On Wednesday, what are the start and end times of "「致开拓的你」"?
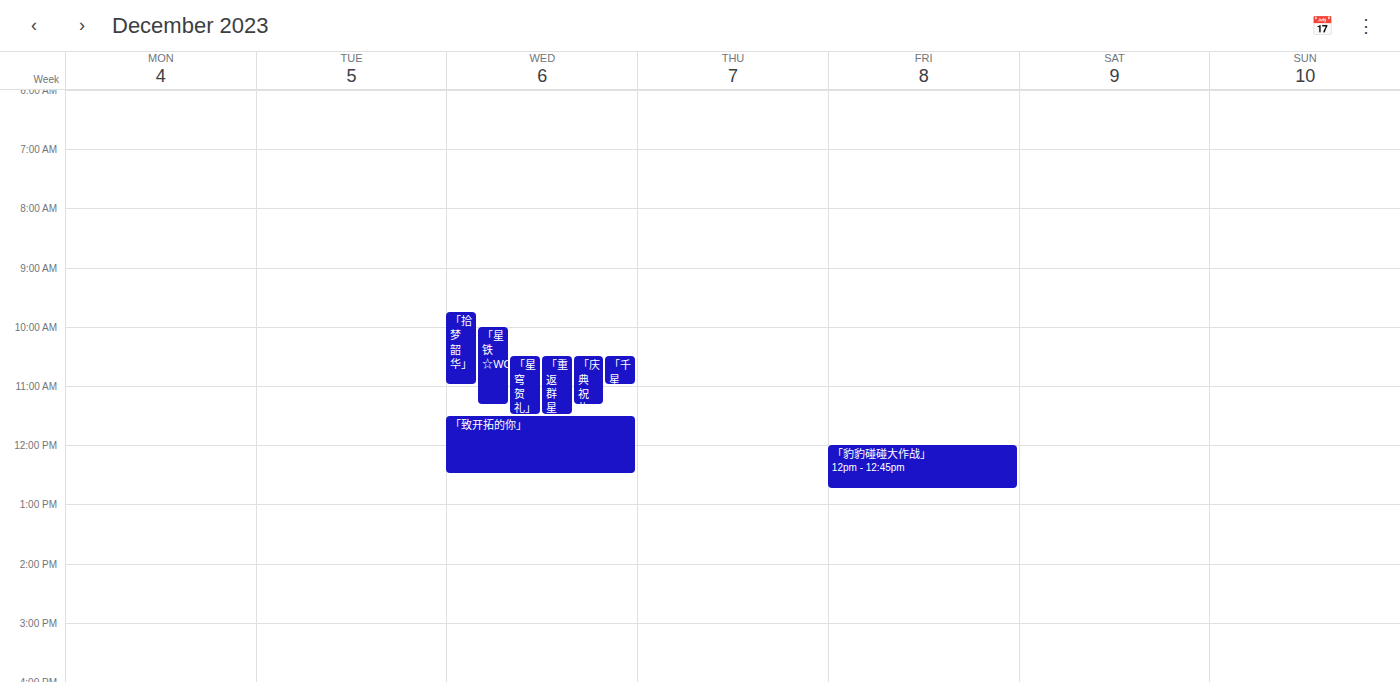
11:30 to 12:30